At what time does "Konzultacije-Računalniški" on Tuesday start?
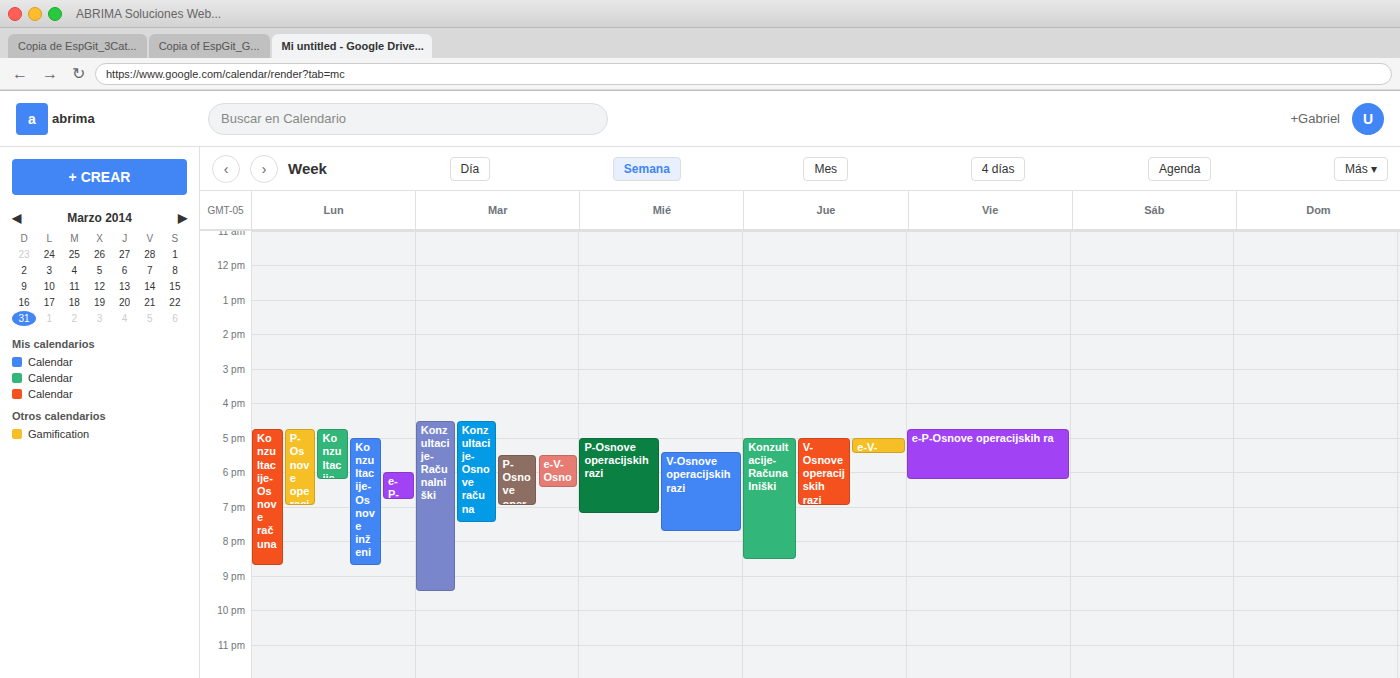
4:30 PM